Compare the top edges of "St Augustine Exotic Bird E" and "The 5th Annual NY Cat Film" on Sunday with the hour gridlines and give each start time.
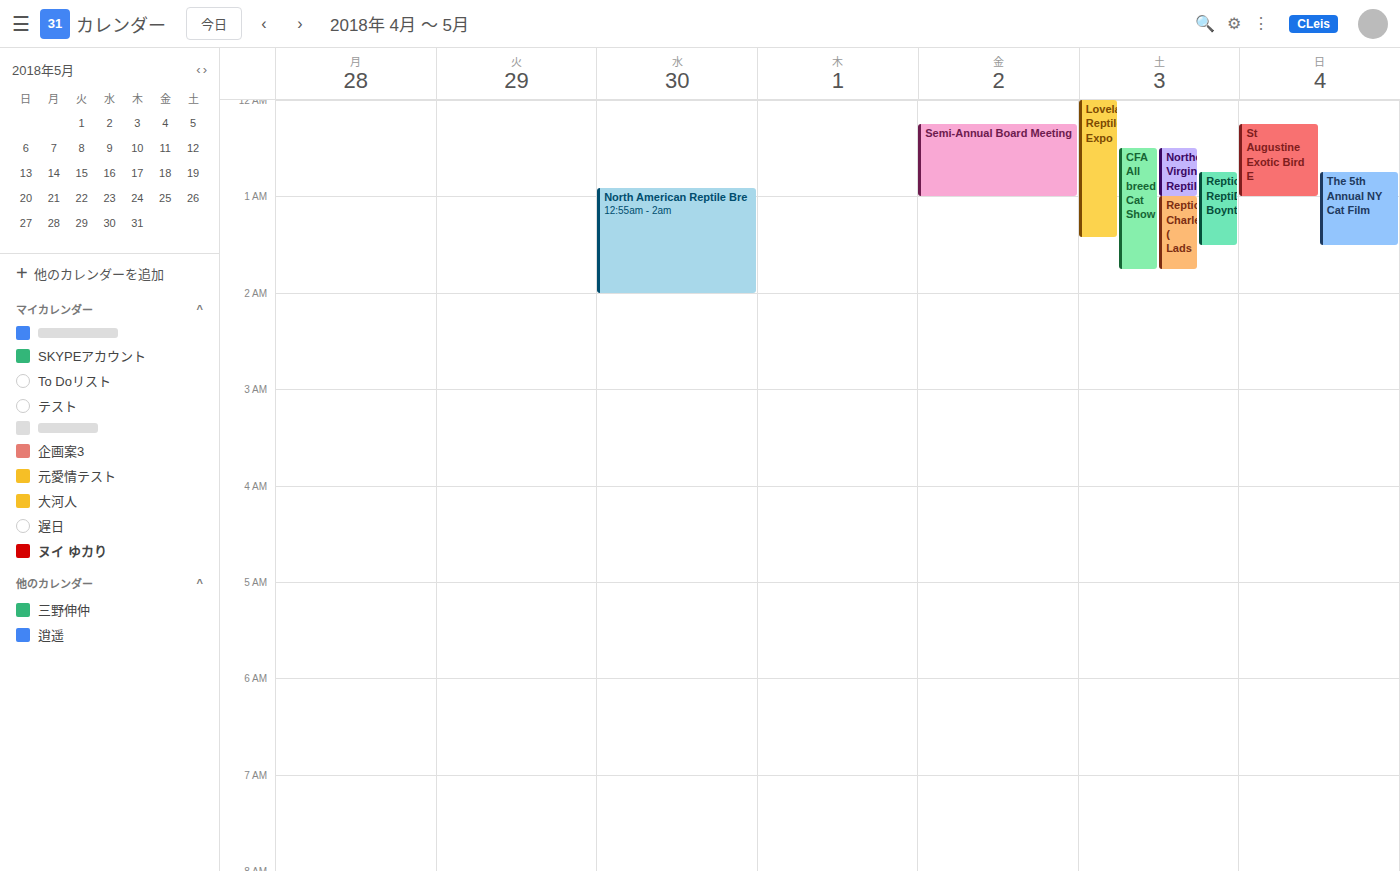
"St Augustine Exotic Bird E": 12:15 AM, neither: a quarter of the way from the 12 AM line to the 1 AM line. "The 5th Annual NY Cat Film": 12:45 AM, neither: three quarters of the way from the 12 AM line to the 1 AM line.